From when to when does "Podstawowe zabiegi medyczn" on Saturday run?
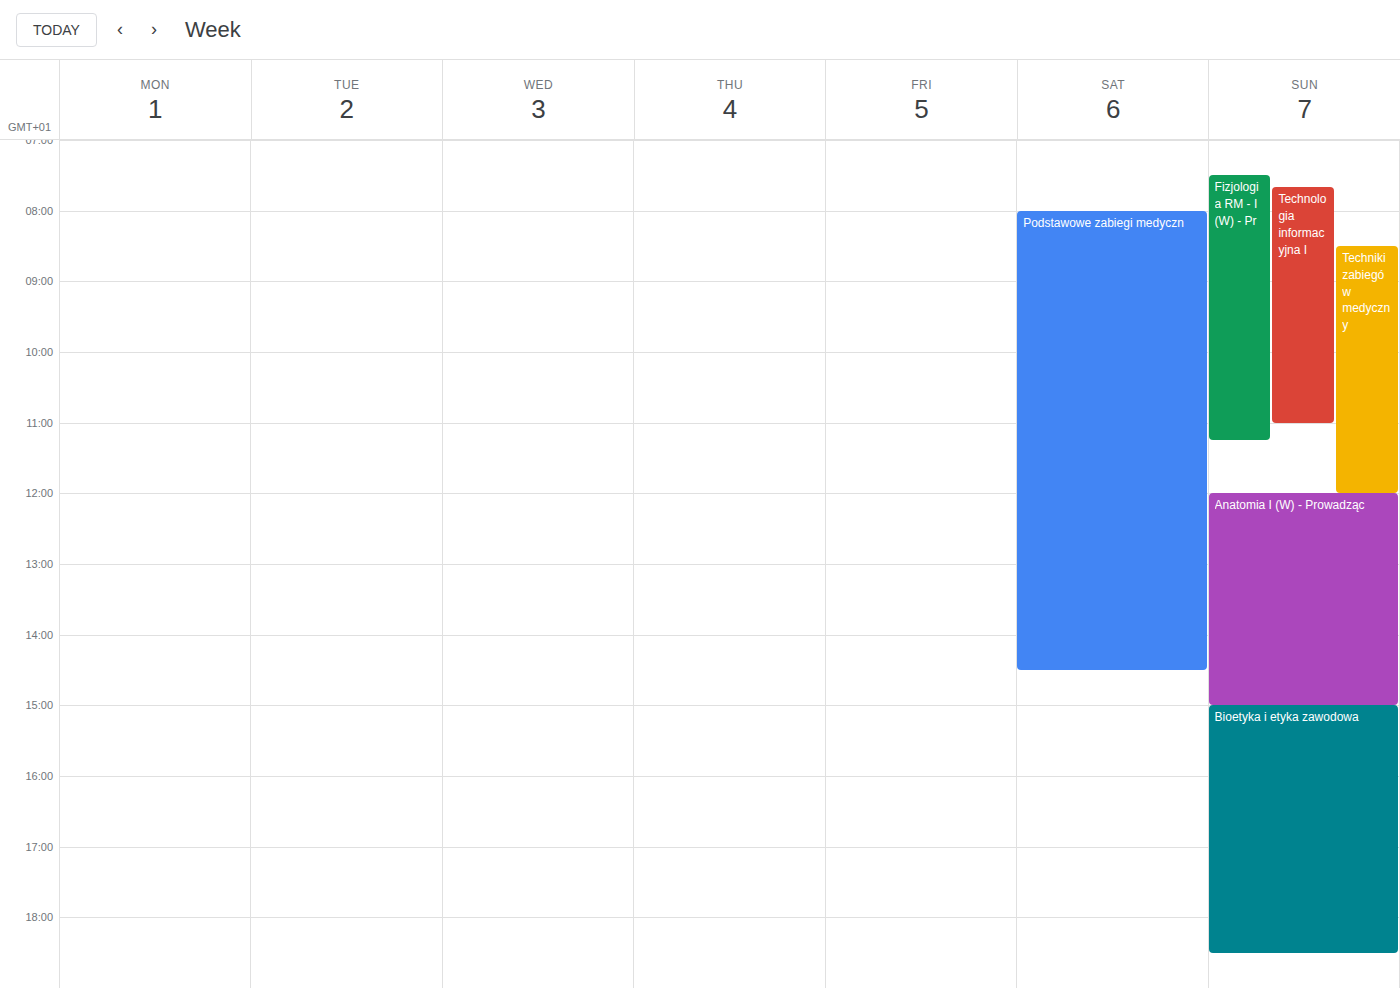
8:00 AM to 2:30 PM